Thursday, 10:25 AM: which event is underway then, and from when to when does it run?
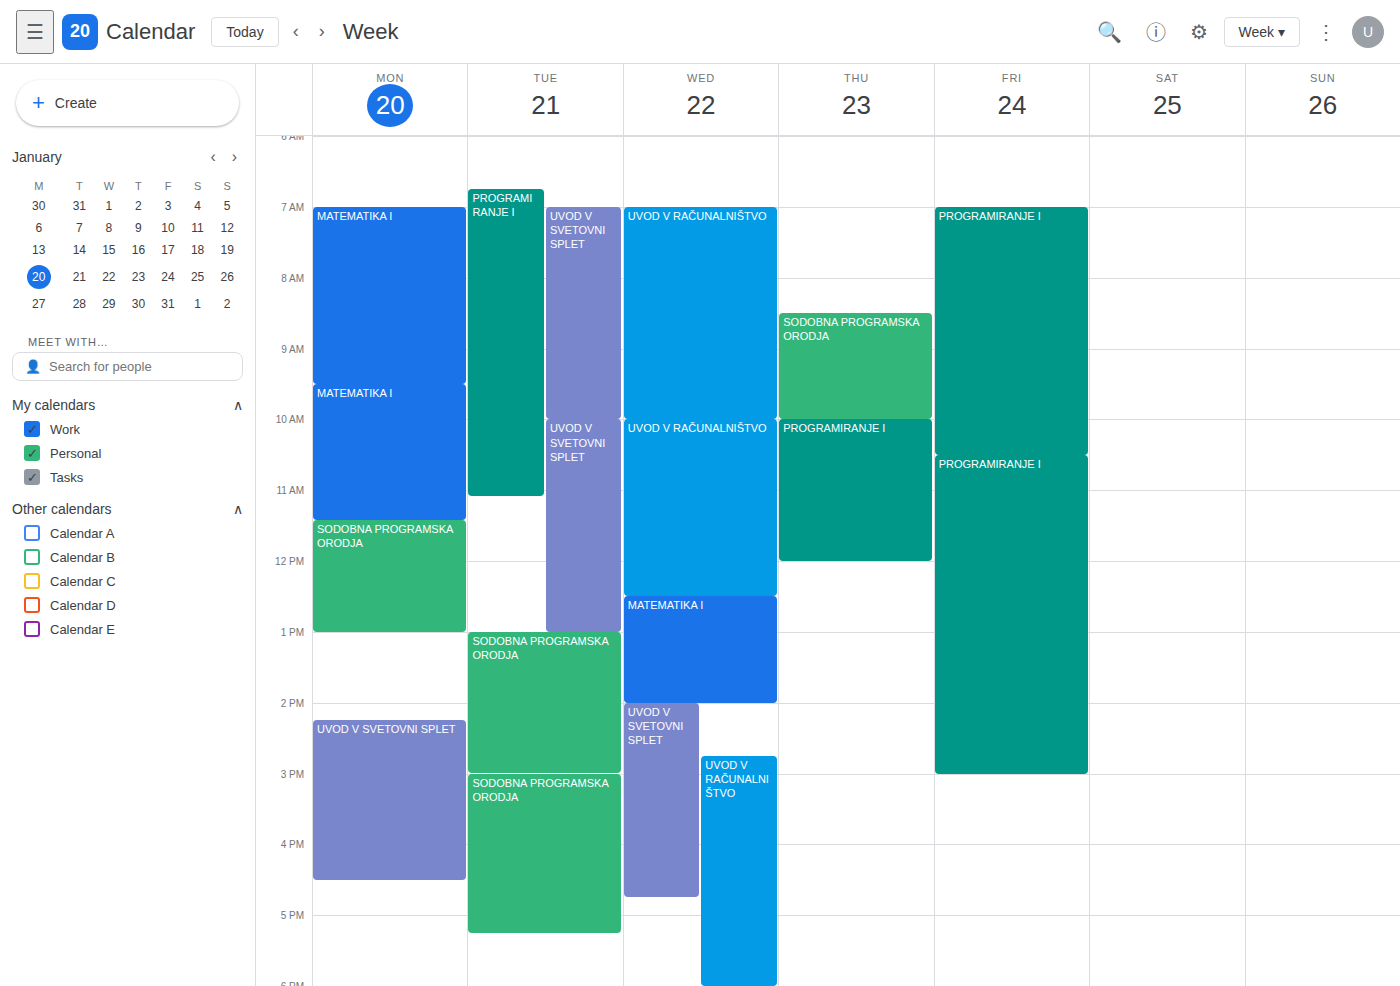
"PROGRAMIRANJE I", 10:00 AM to 12:00 PM